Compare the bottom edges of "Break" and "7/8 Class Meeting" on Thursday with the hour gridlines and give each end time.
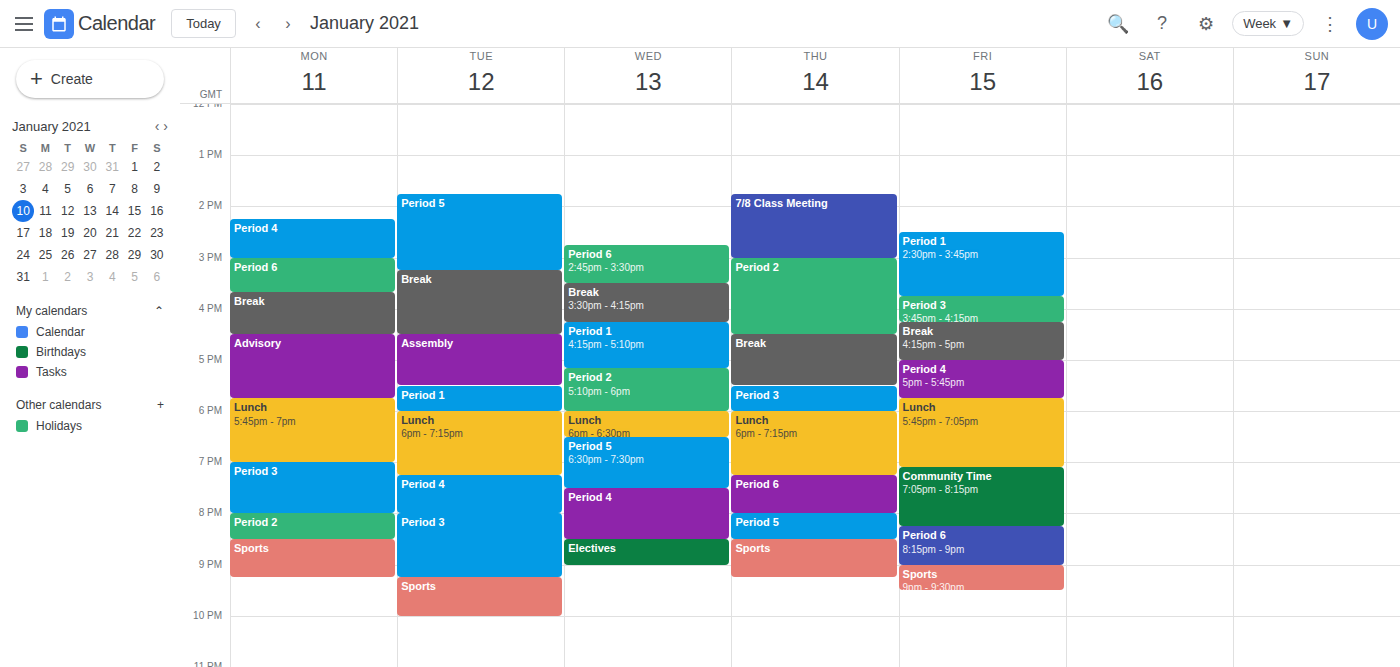
"Break": 5:30 PM, halfway between the 5 PM and 6 PM lines. "7/8 Class Meeting": 3:00 PM, exactly on the 3 PM line.